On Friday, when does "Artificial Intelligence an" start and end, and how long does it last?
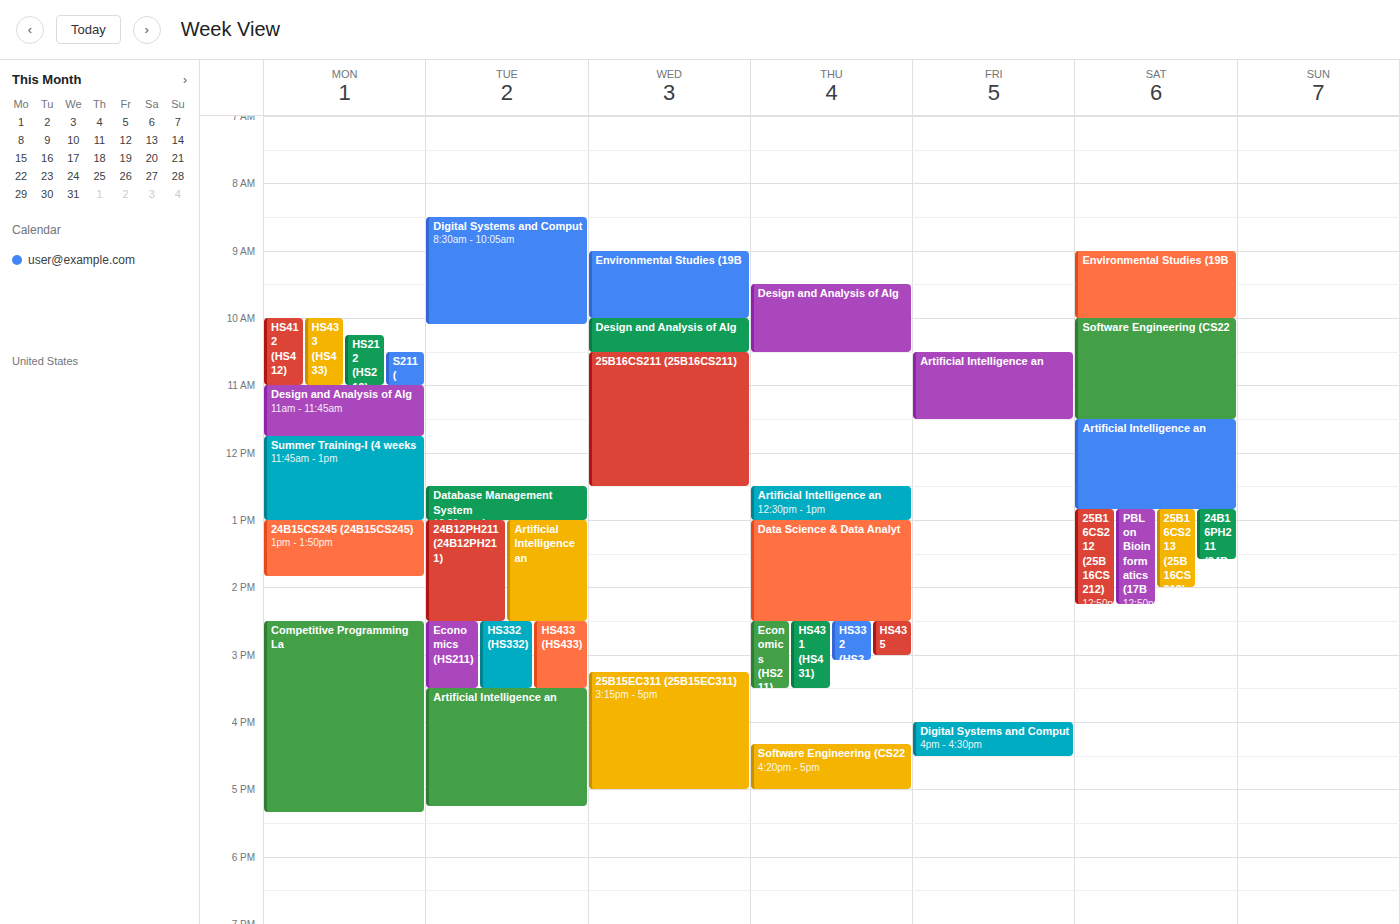
10:30 AM to 11:30 AM, 1 hour